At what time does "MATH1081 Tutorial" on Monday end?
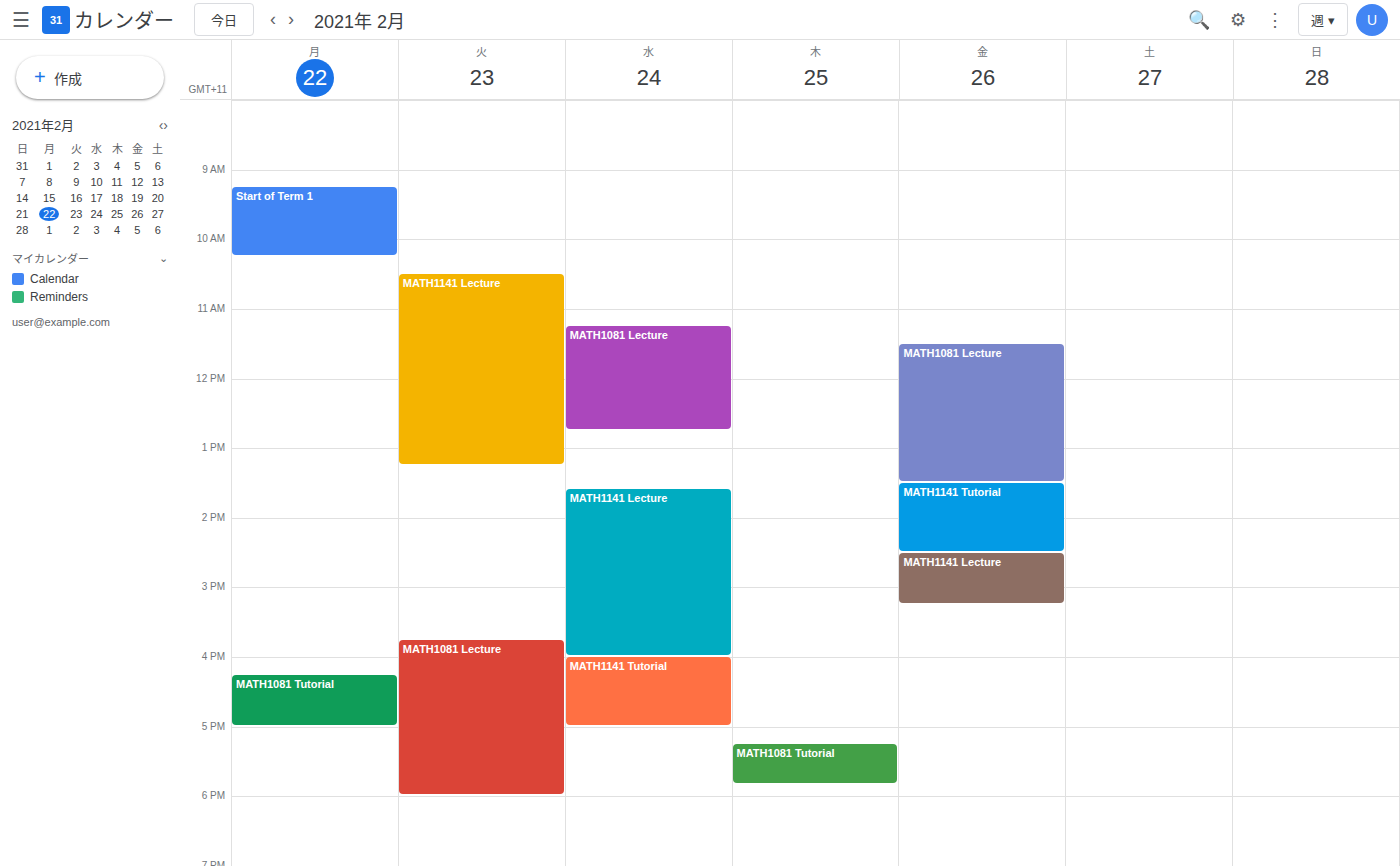
17:00